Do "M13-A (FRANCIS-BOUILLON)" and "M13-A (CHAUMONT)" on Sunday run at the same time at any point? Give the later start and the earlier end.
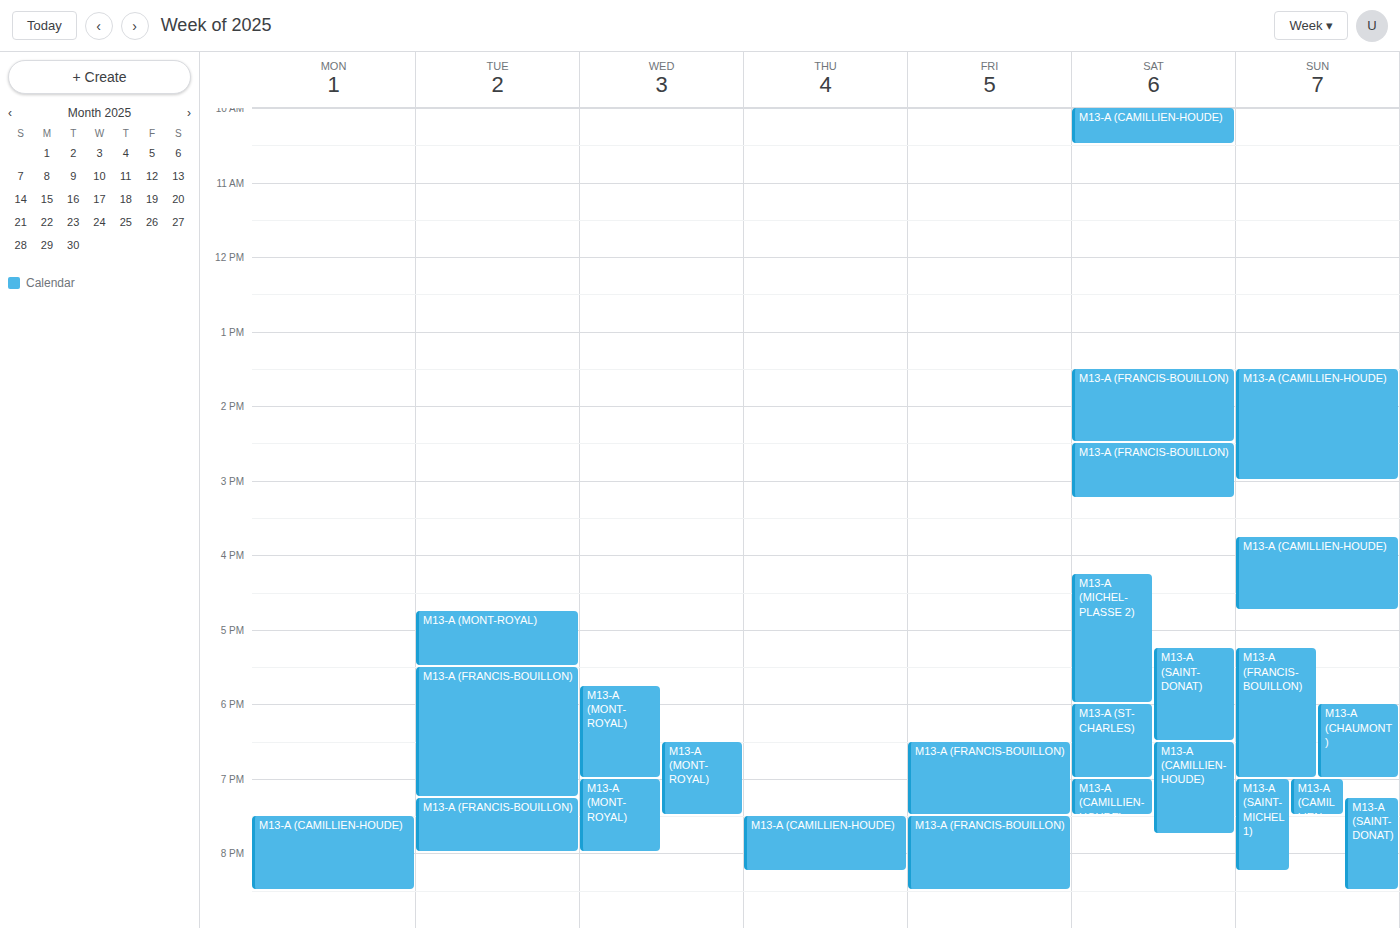
"M13-A (CHAUMONT)" starts at 6:00 PM, before "M13-A (FRANCIS-BOUILLON)" ends at 7:00 PM -- they overlap.